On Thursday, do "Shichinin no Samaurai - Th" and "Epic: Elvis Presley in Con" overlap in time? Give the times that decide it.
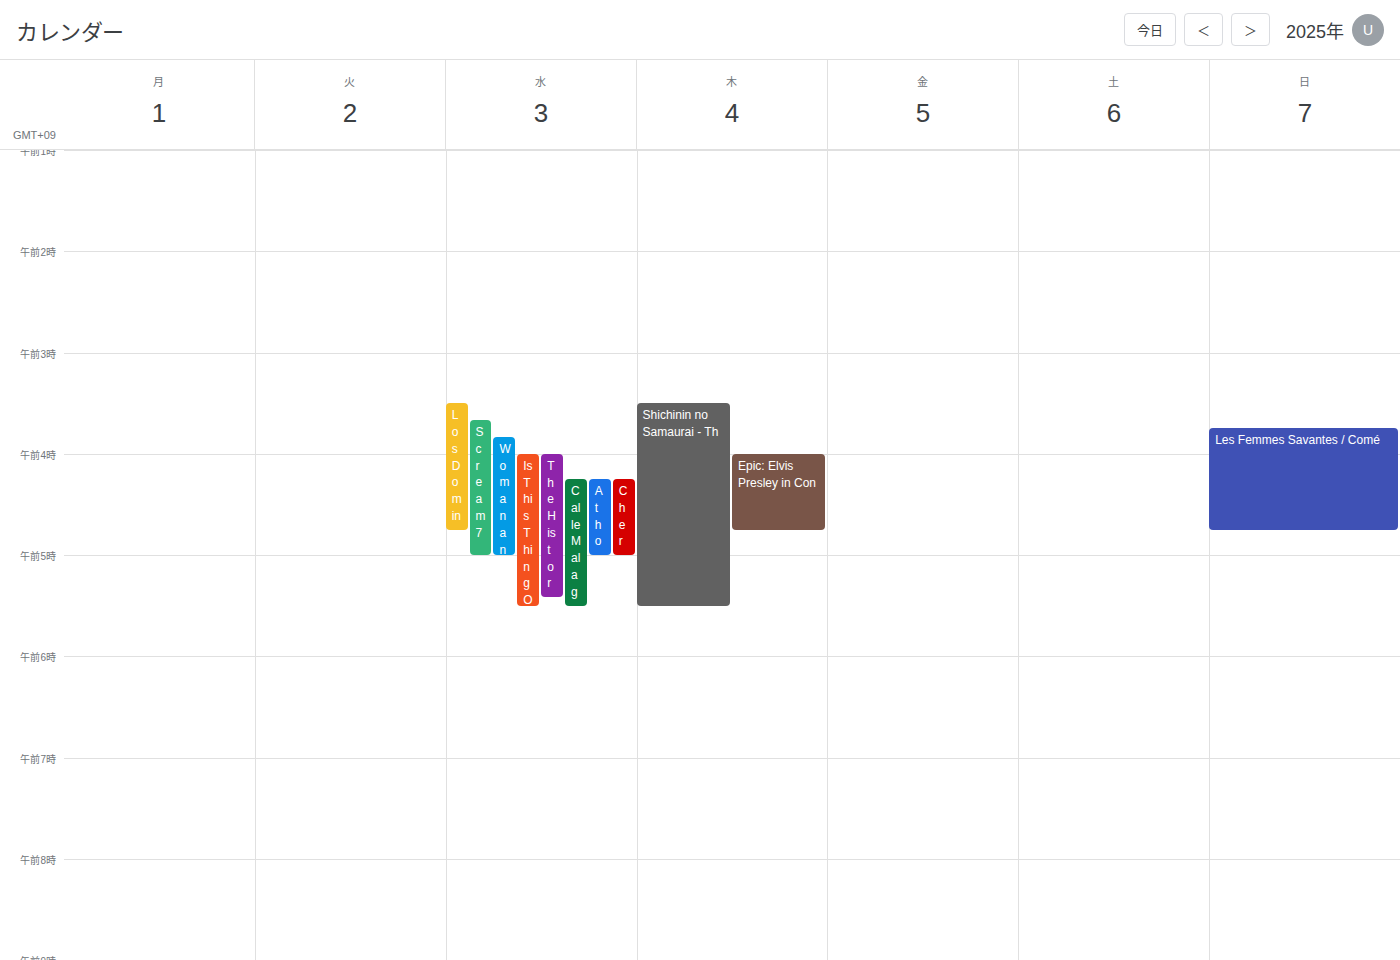
"Epic: Elvis Presley in Con" runs 4:00 AM to 4:45 AM, inside "Shichinin no Samaurai - Th" -- they overlap.